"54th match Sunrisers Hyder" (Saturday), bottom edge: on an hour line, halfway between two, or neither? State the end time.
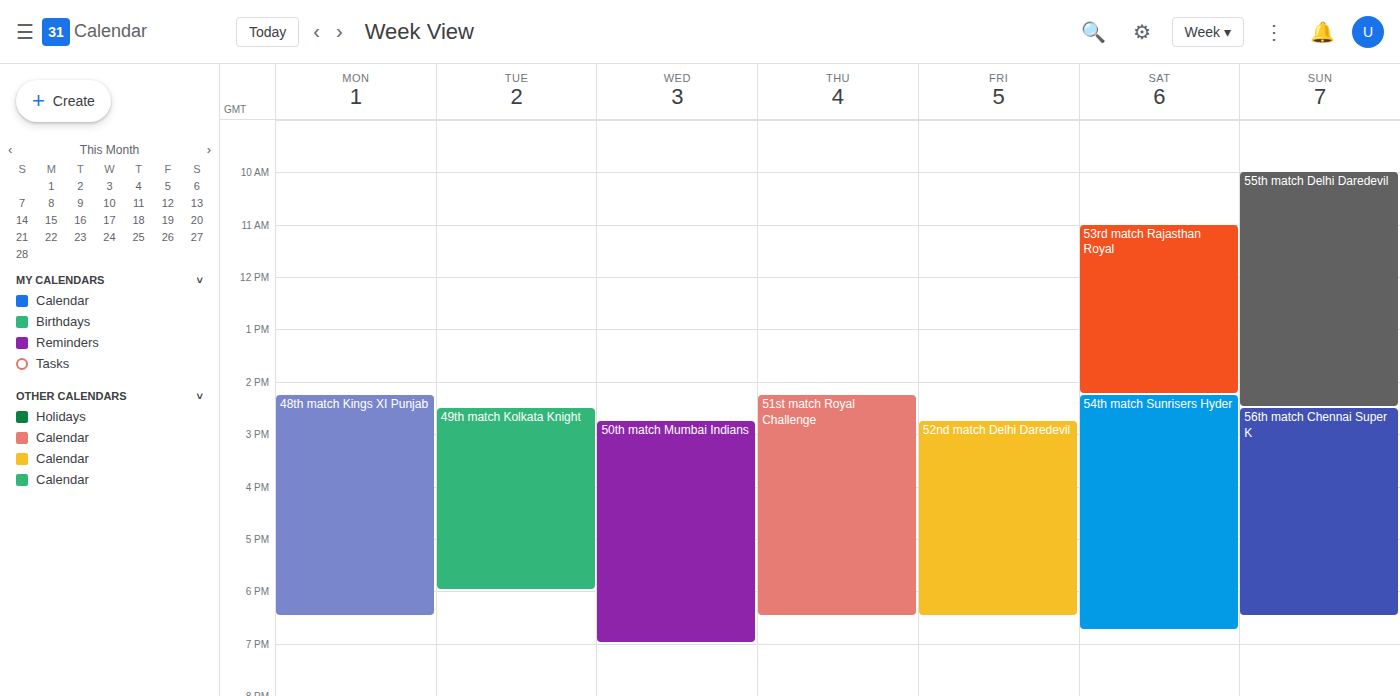
18:45 -- neither: three quarters of the way from the 18:00 line to the 19:00 line.